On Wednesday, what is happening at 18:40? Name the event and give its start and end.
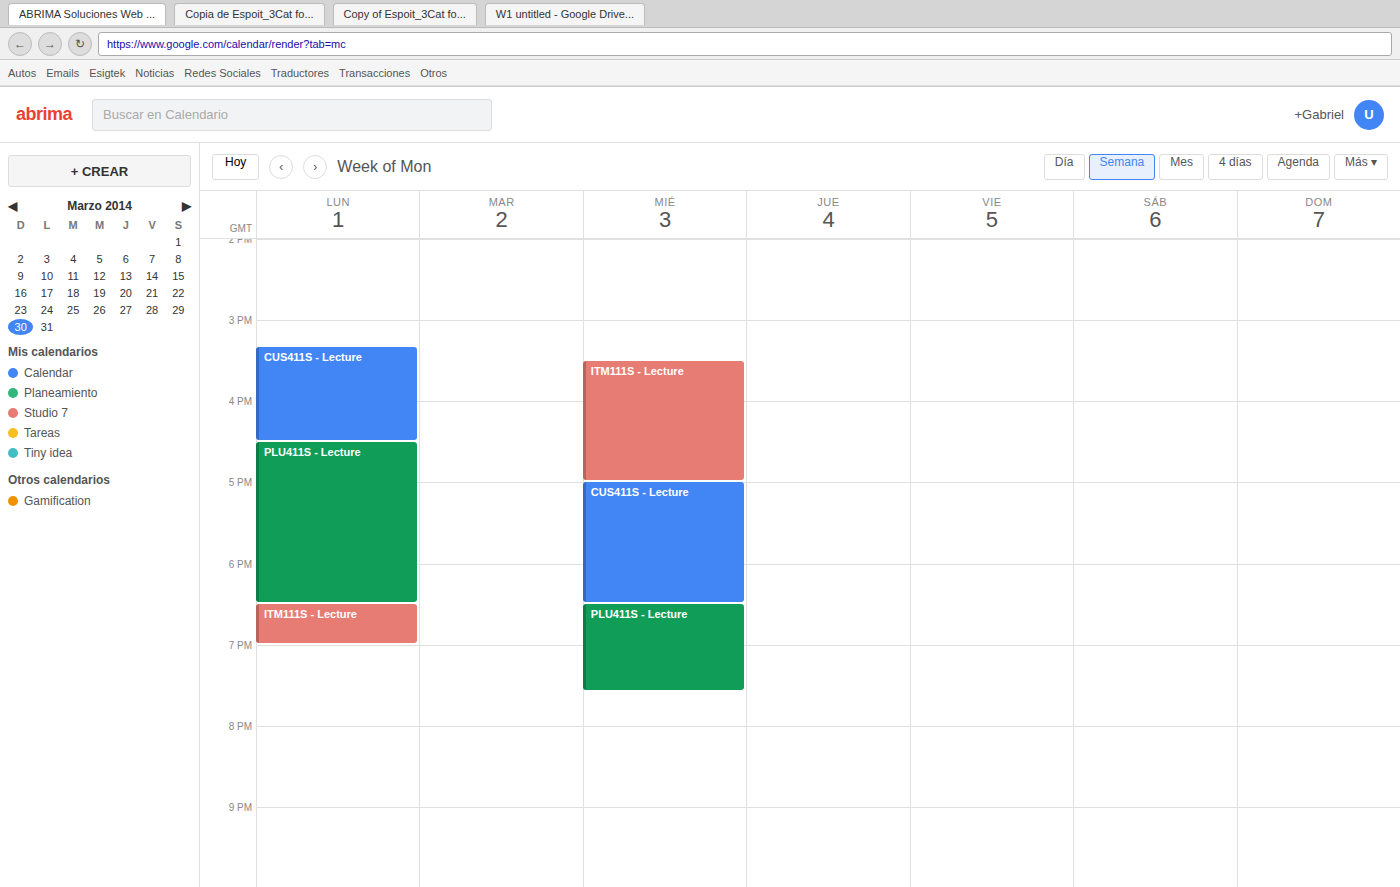
"PLU411S - Lecture", 18:30 to 19:35